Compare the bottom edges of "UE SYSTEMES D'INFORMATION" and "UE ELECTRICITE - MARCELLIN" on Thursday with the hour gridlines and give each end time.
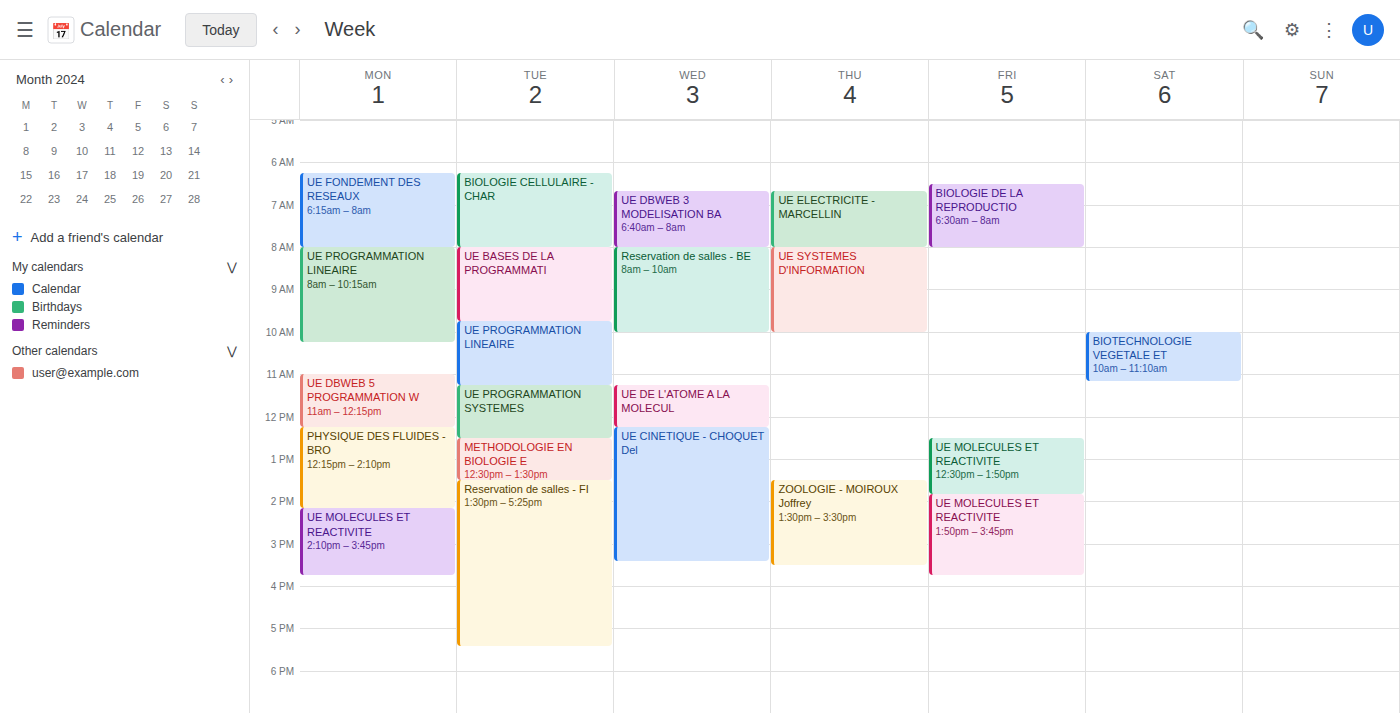
"UE SYSTEMES D'INFORMATION": 10:00 AM, exactly on the 10 AM line. "UE ELECTRICITE - MARCELLIN": 8:00 AM, exactly on the 8 AM line.